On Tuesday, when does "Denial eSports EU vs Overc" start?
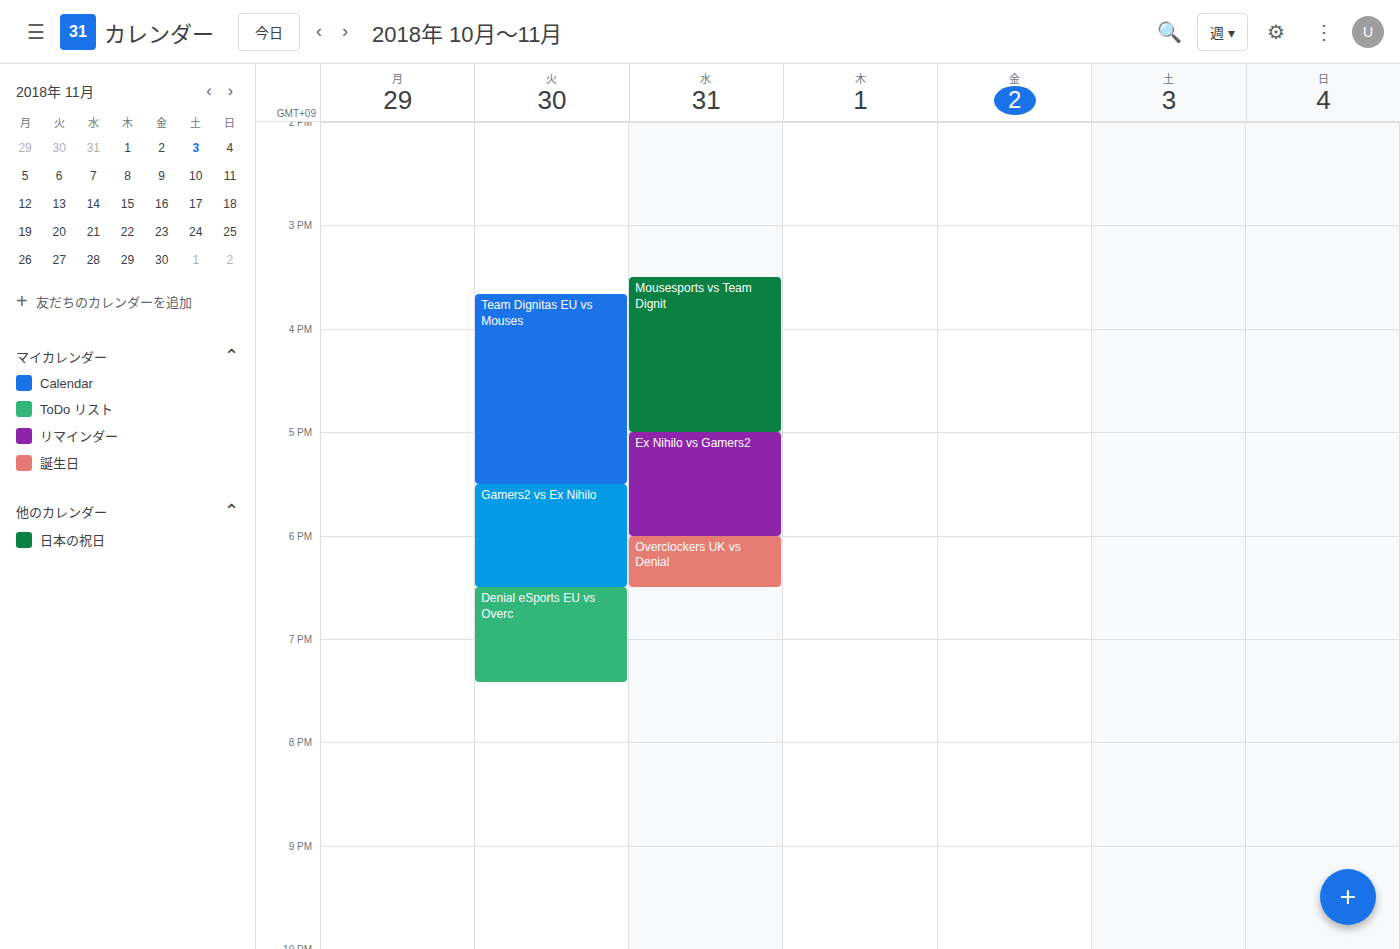
6:30 PM